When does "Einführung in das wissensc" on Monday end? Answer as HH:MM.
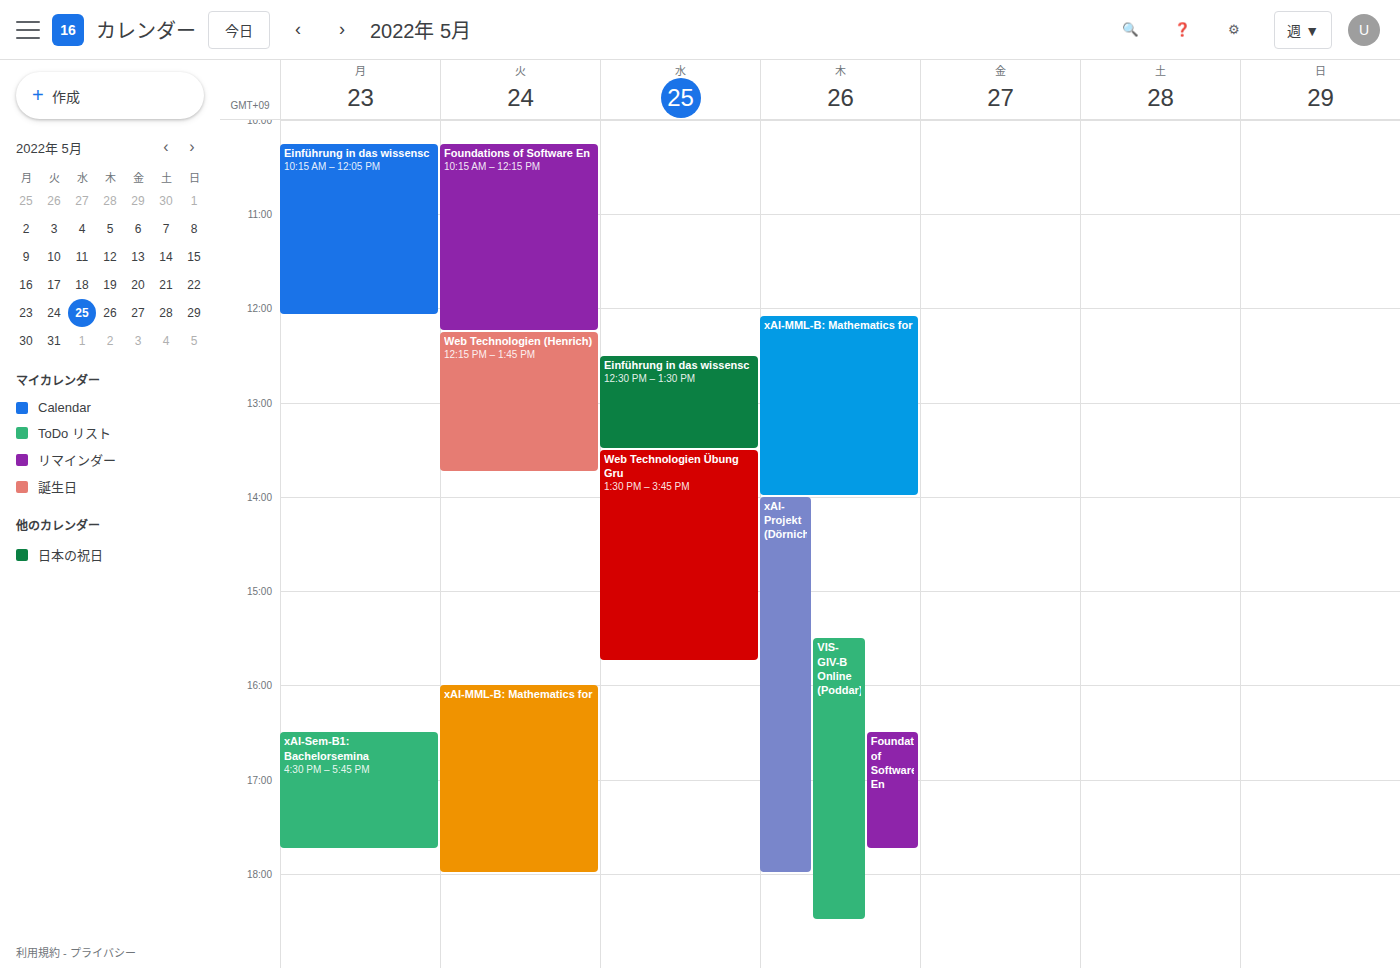
12:05